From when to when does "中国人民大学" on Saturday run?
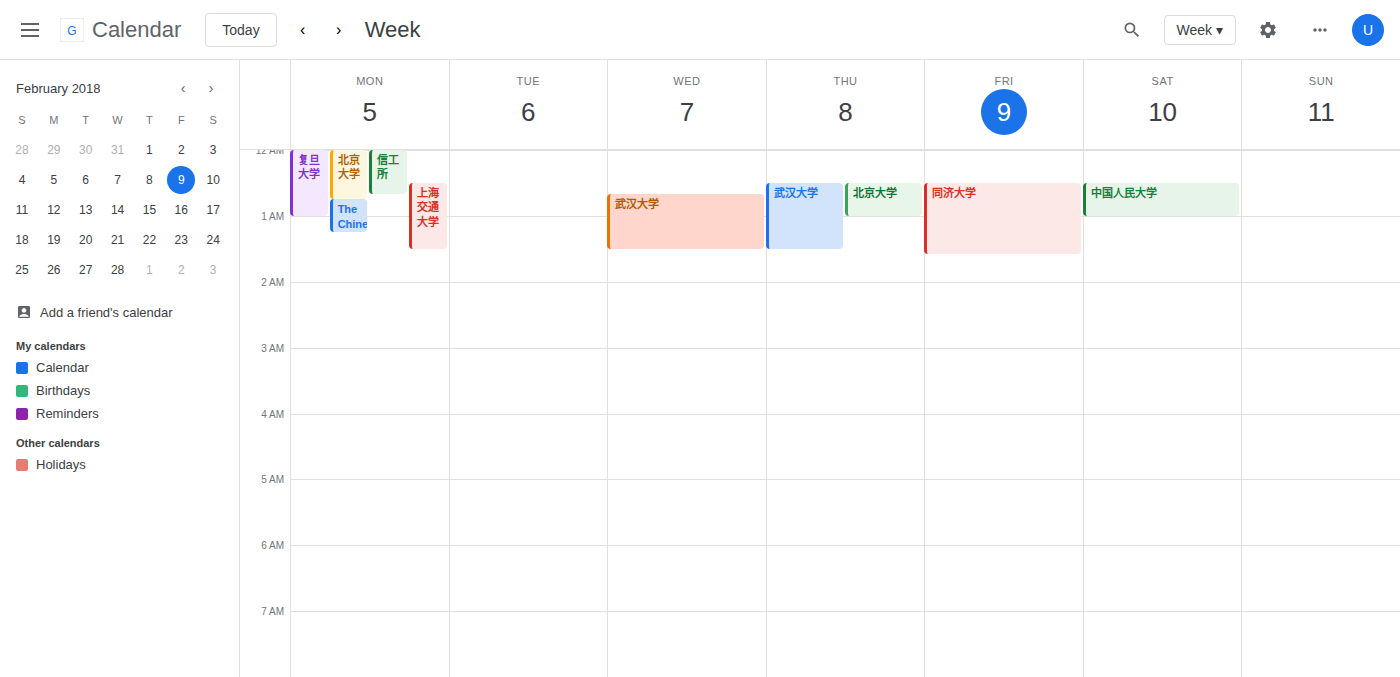
12:30 AM to 1:00 AM